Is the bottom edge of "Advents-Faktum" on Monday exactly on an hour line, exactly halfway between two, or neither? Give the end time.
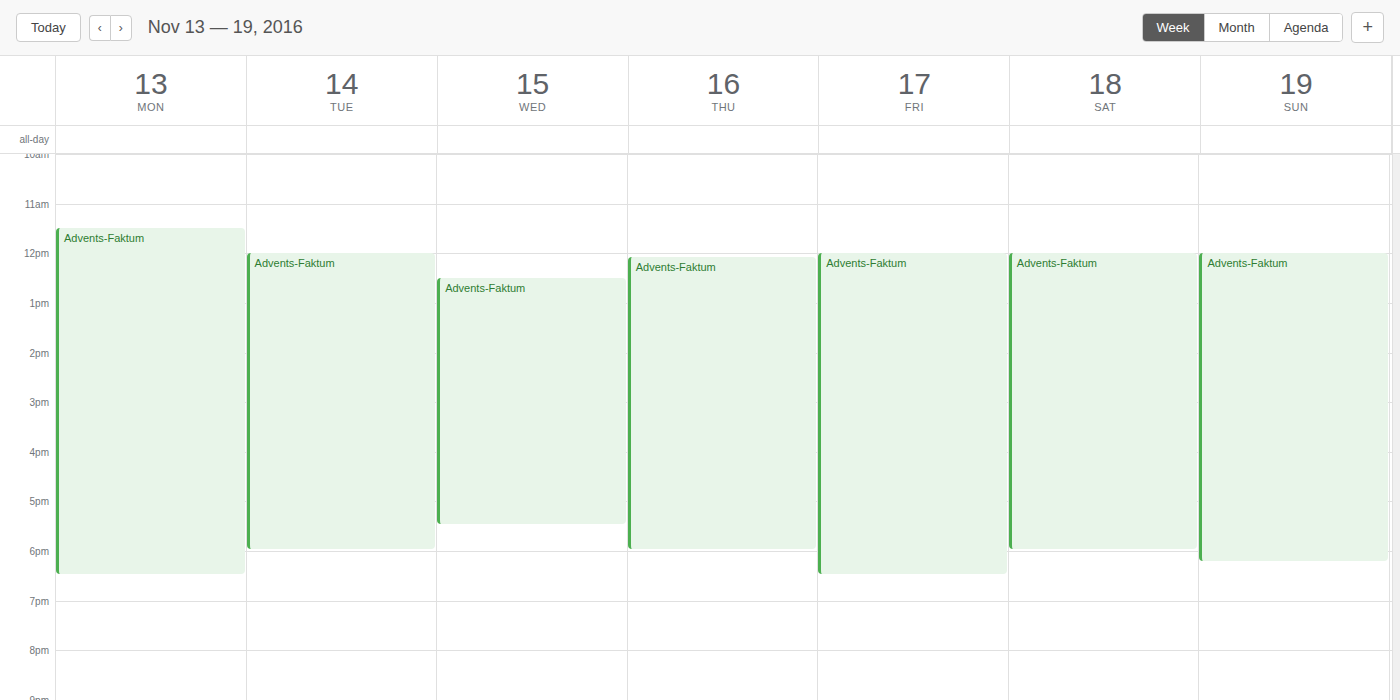
6:30 PM -- halfway between the 6 PM and 7 PM lines.